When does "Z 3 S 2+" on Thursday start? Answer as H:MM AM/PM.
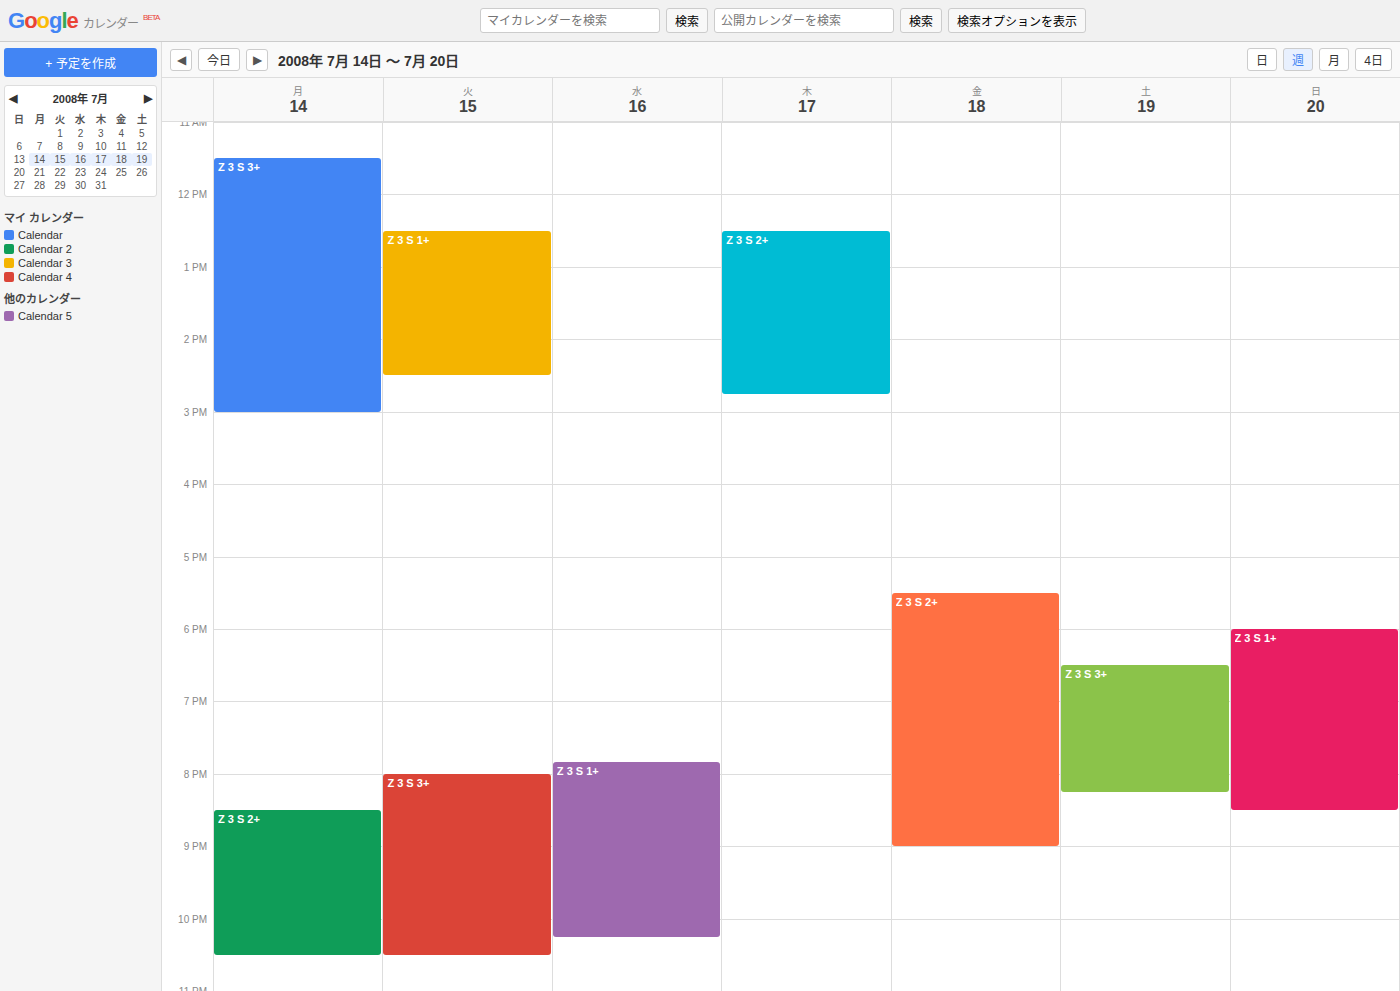
12:30 PM